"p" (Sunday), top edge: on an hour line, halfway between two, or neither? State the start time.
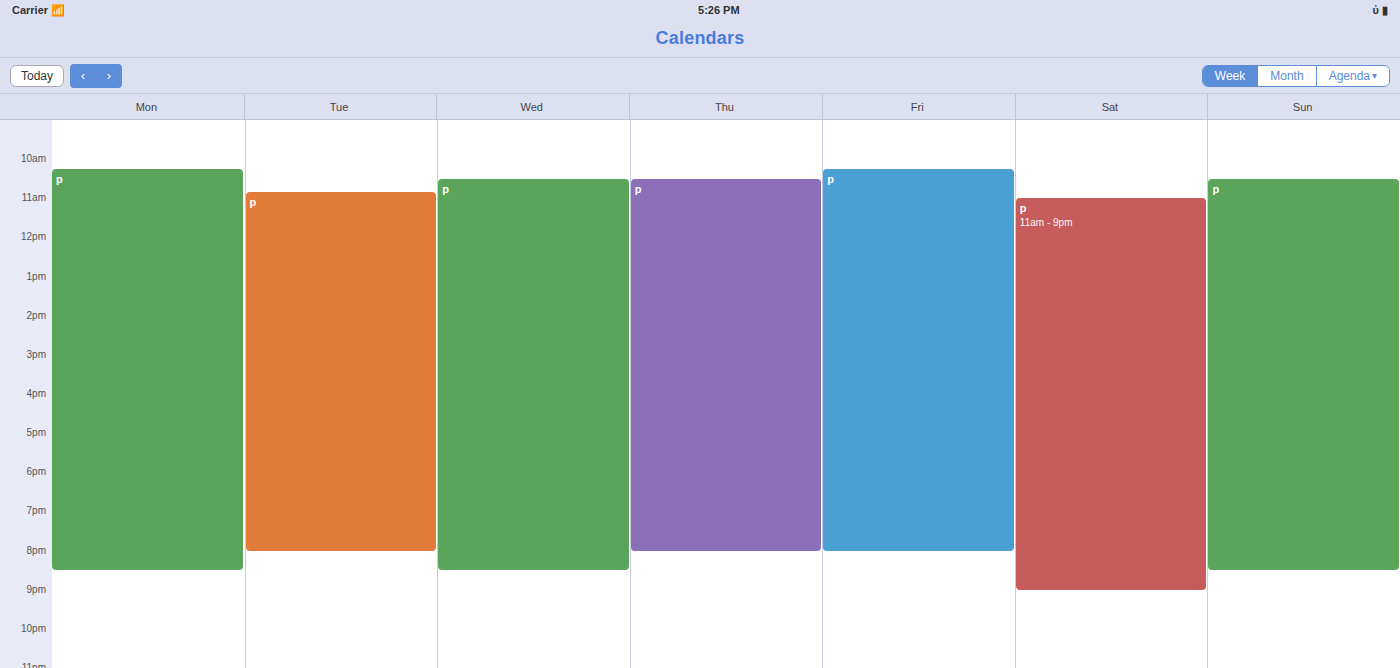
10:30 AM -- halfway between the 10 AM and 11 AM lines.